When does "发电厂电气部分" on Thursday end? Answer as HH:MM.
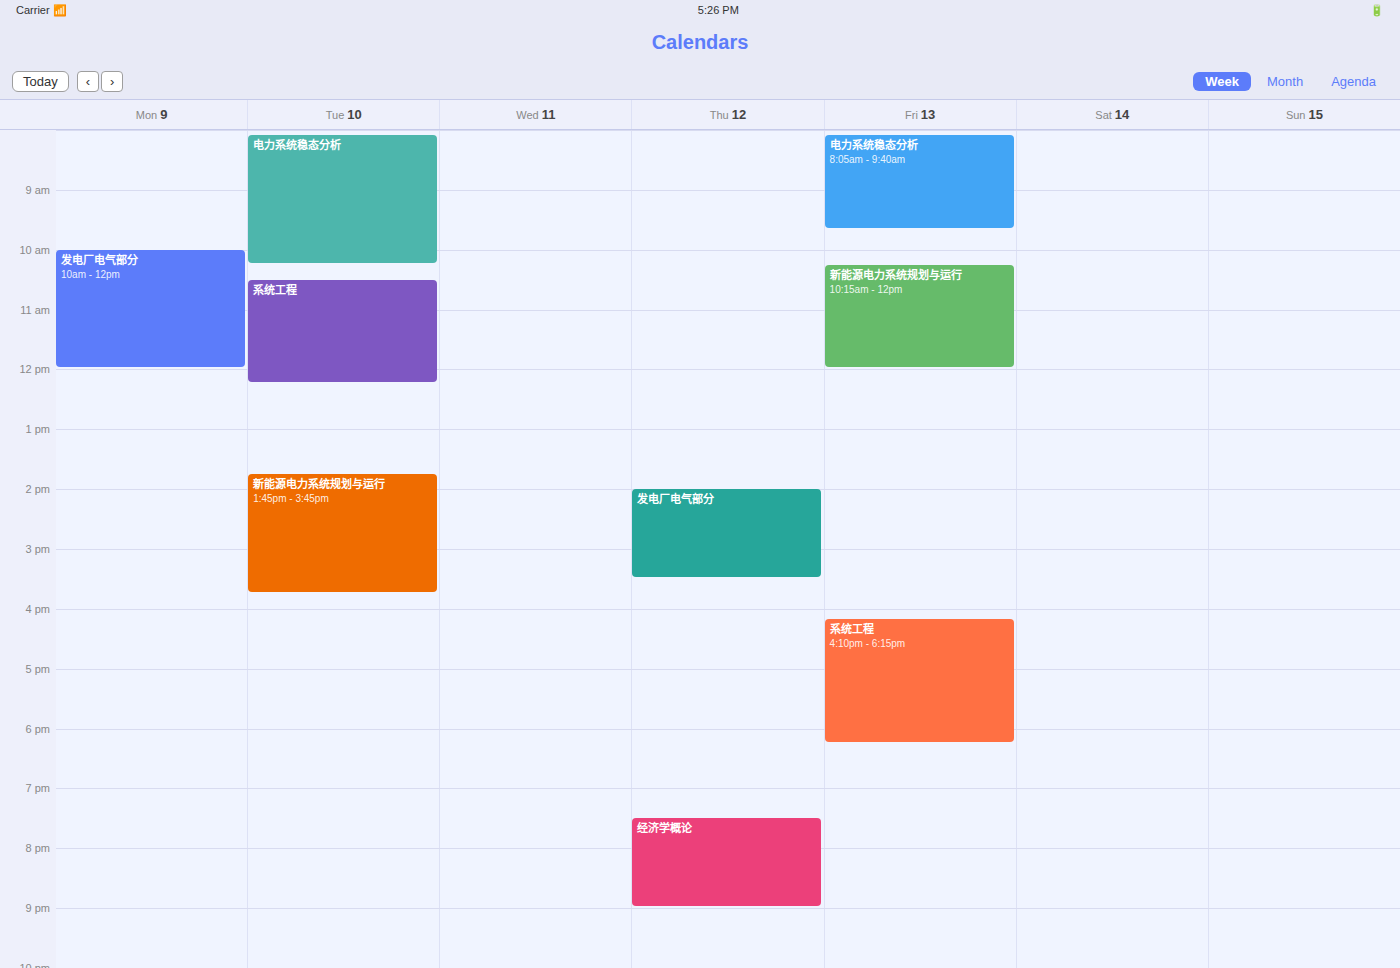
15:30